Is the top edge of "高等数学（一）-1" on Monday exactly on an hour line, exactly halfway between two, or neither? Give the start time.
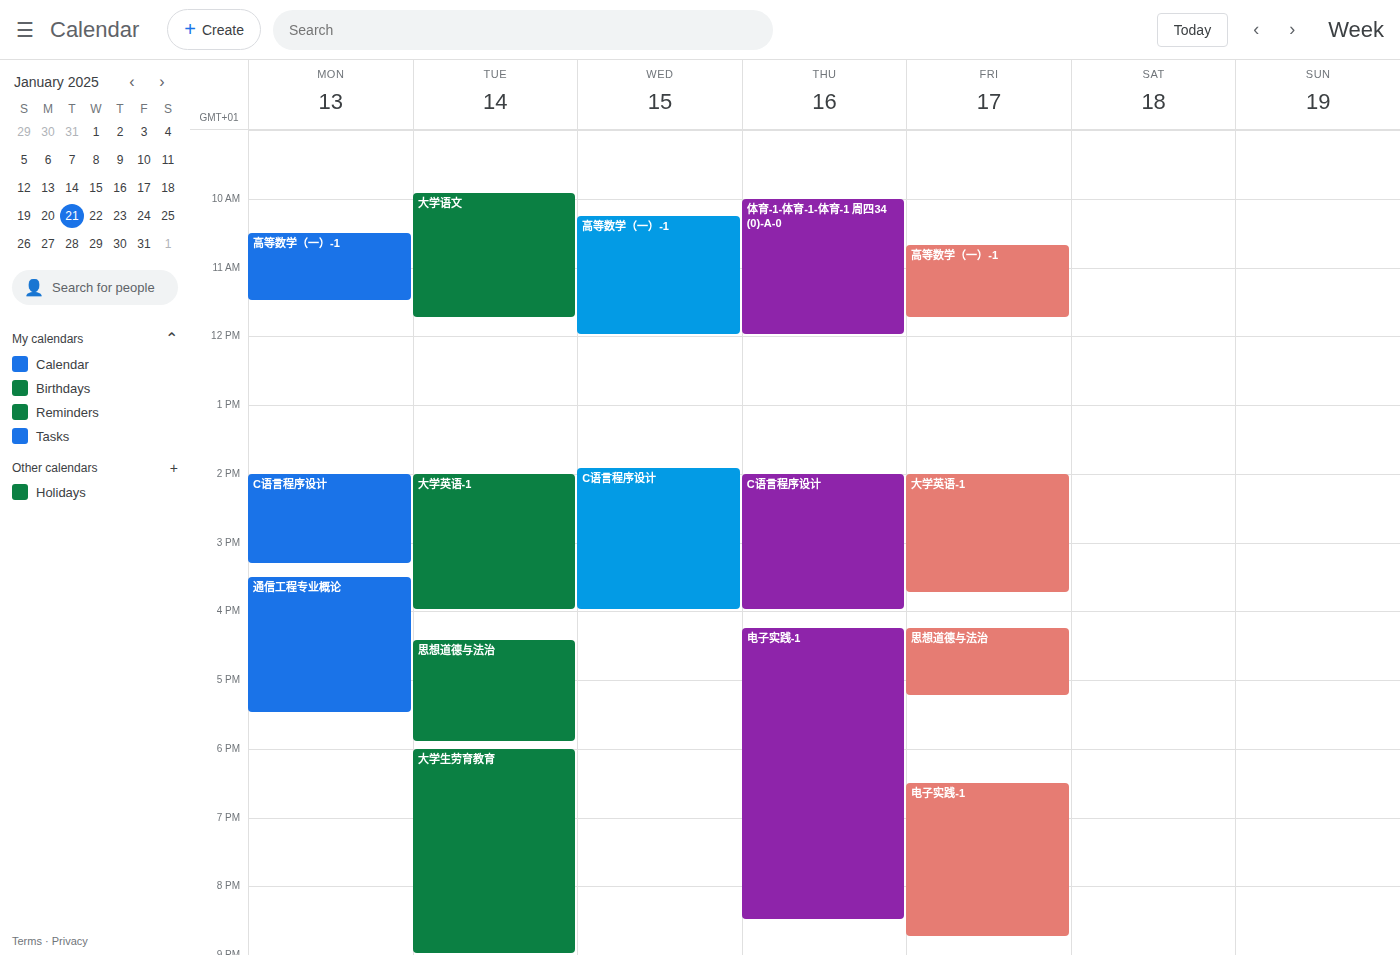
10:30 AM -- halfway between the 10 AM and 11 AM lines.